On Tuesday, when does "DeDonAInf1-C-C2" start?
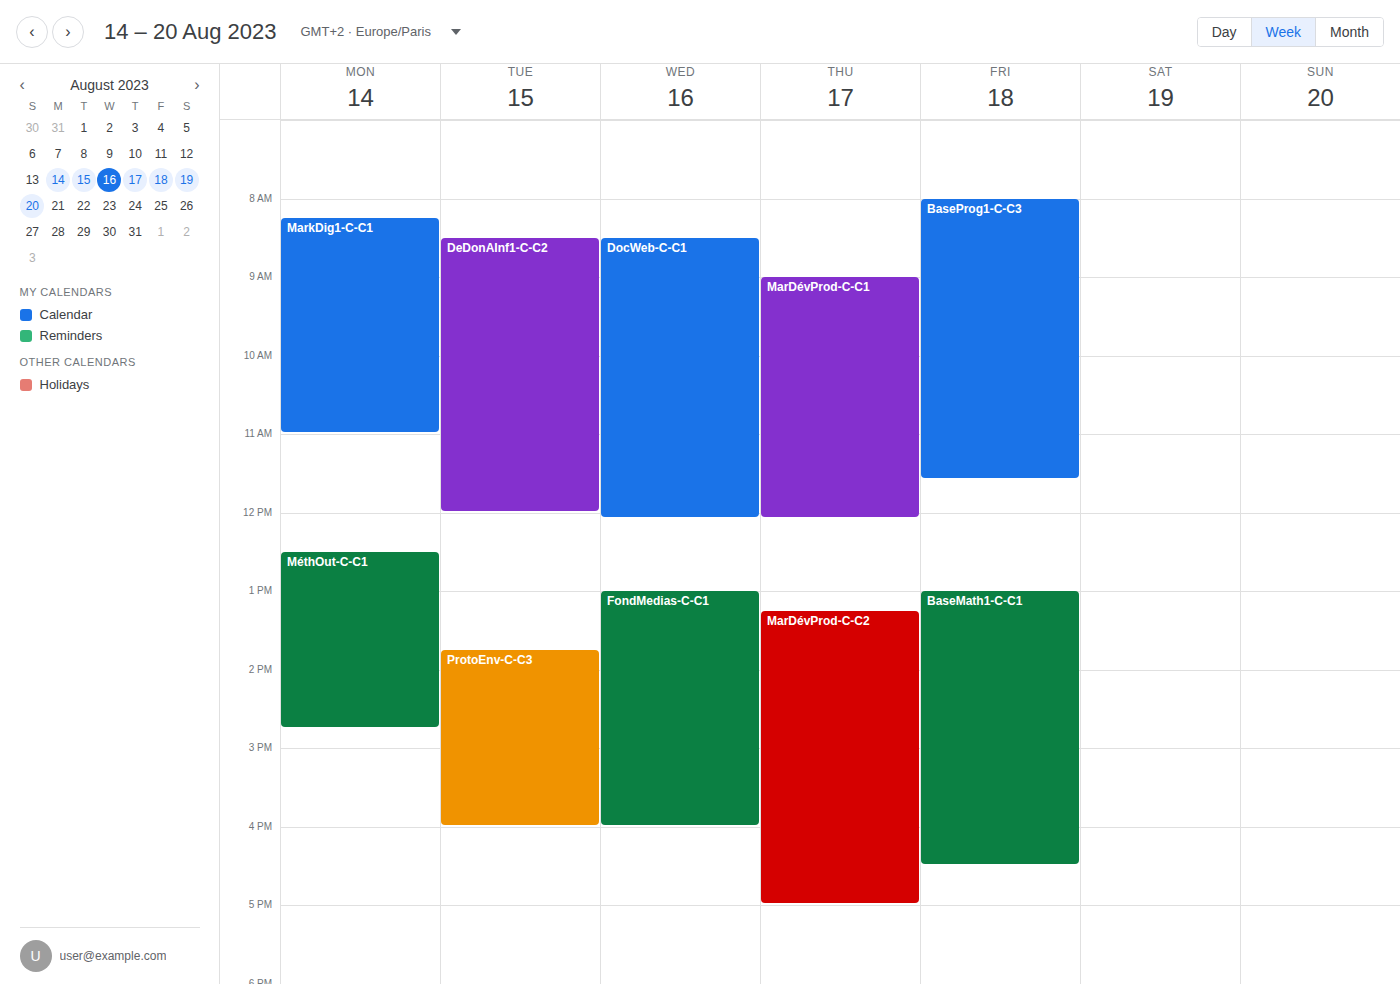
8:30 AM